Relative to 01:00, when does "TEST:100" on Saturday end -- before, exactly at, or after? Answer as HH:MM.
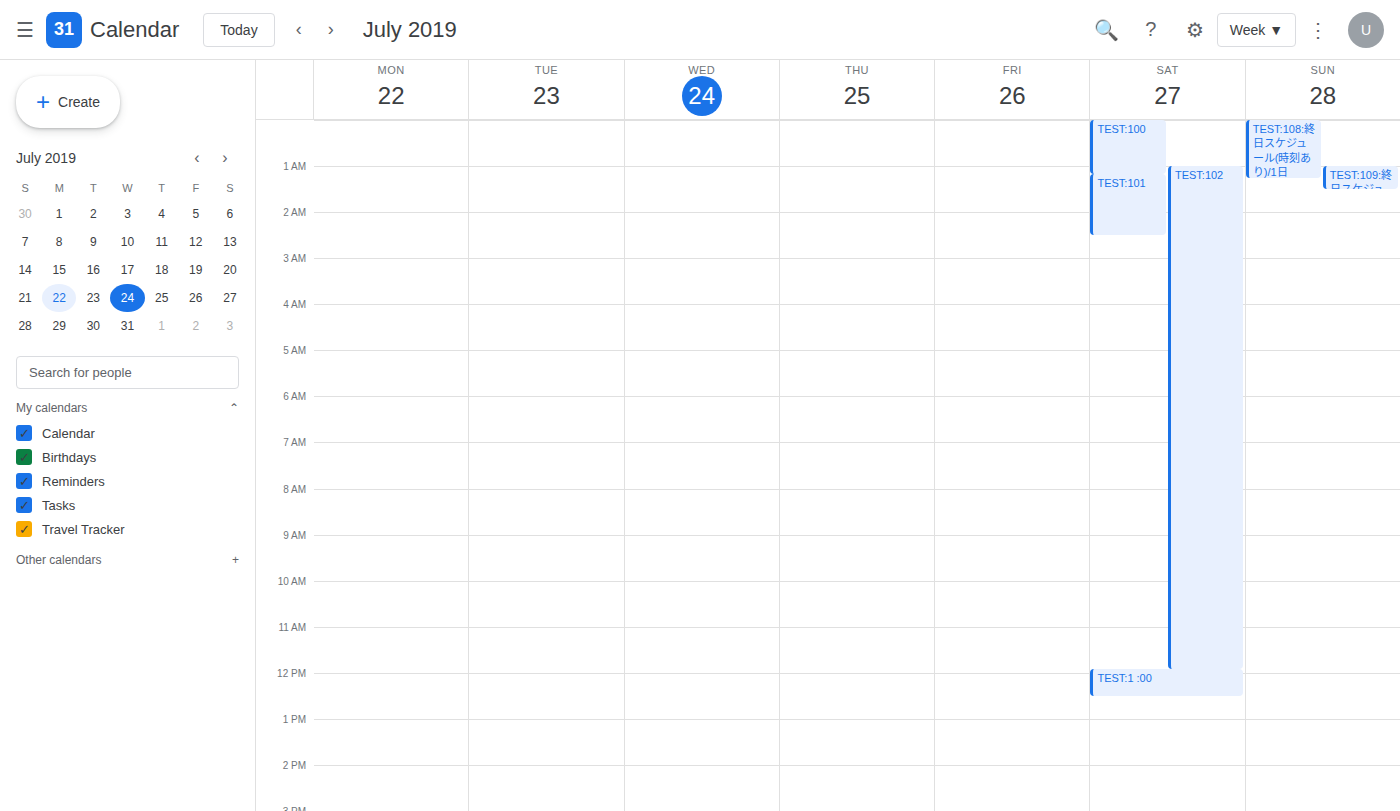
01:10 -- after 01:00, 10 minutes below the 01:00 line.